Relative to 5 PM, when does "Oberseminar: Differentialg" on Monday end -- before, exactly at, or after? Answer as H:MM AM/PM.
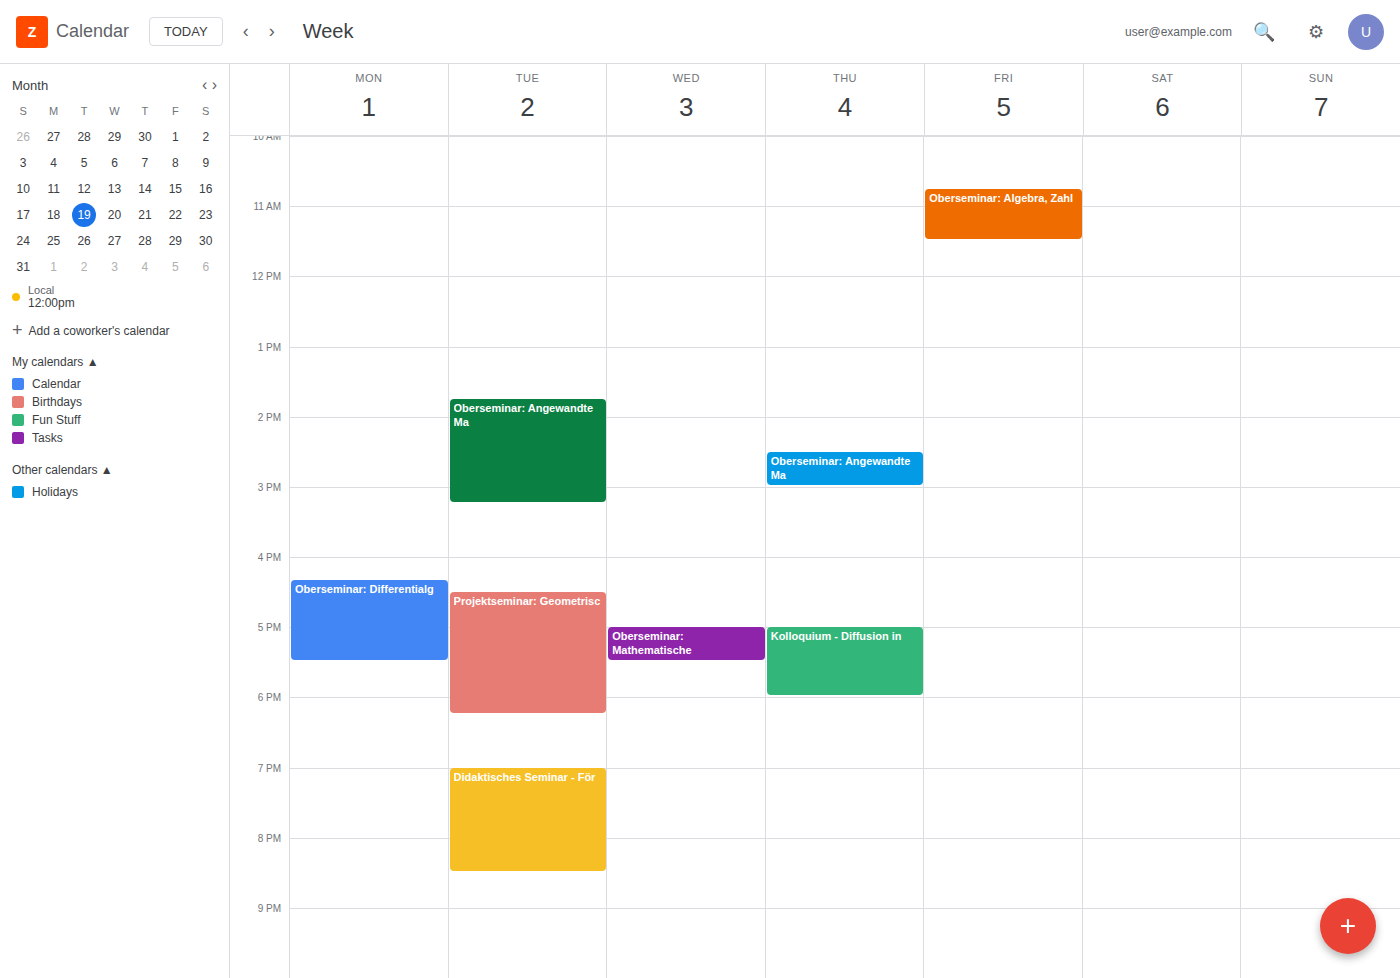
5:30 PM -- after 5 PM, 30 minutes below the 5 PM line.